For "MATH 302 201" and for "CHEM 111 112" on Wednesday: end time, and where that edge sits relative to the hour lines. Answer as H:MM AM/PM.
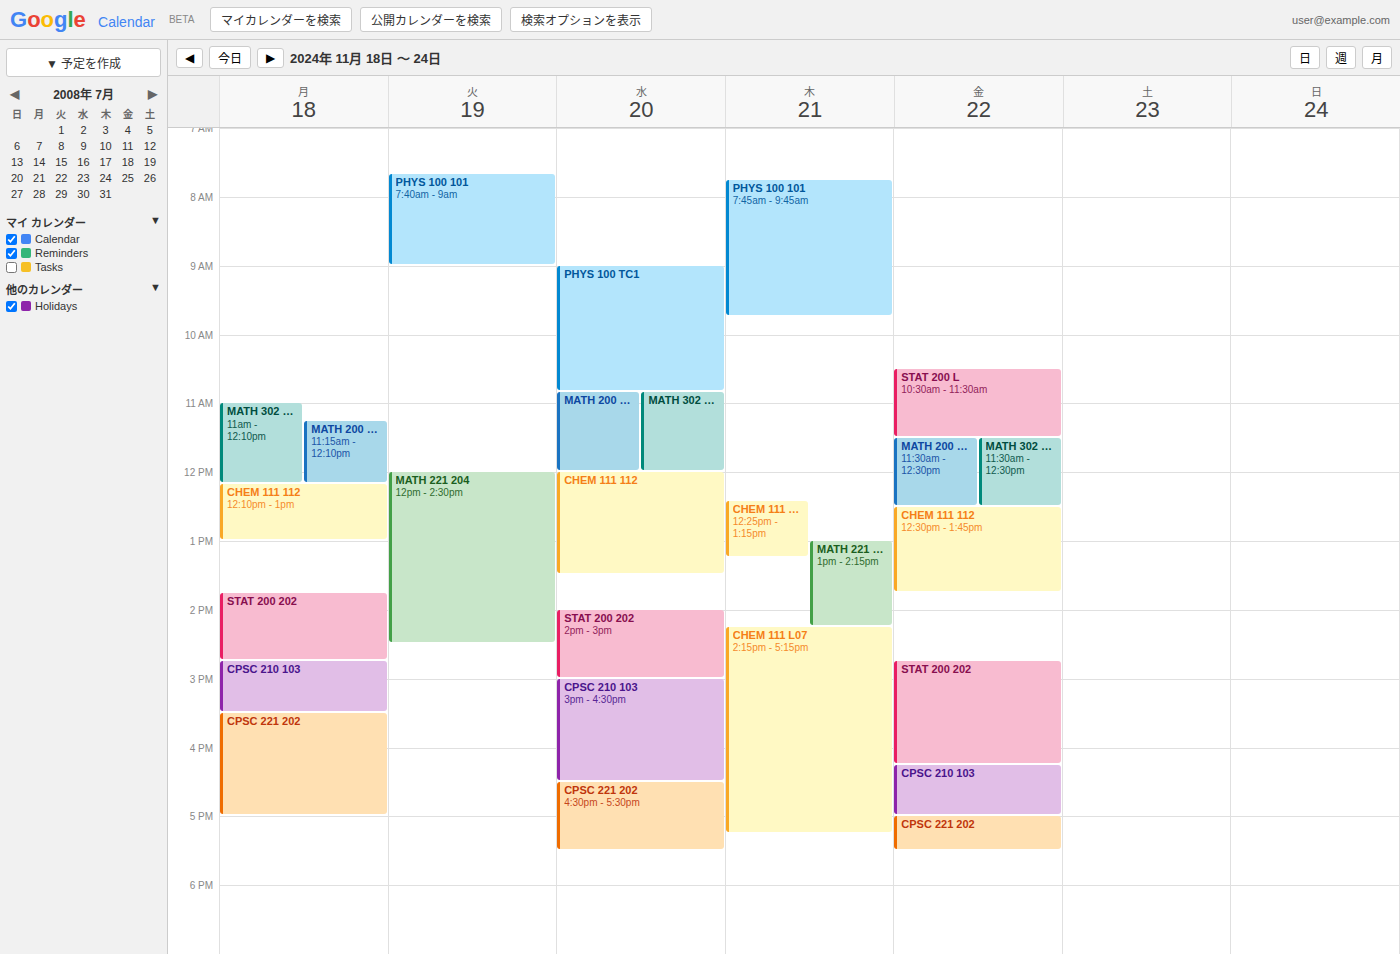
"MATH 302 201": 12:00 PM, exactly on the 12 PM line. "CHEM 111 112": 1:30 PM, halfway between the 1 PM and 2 PM lines.